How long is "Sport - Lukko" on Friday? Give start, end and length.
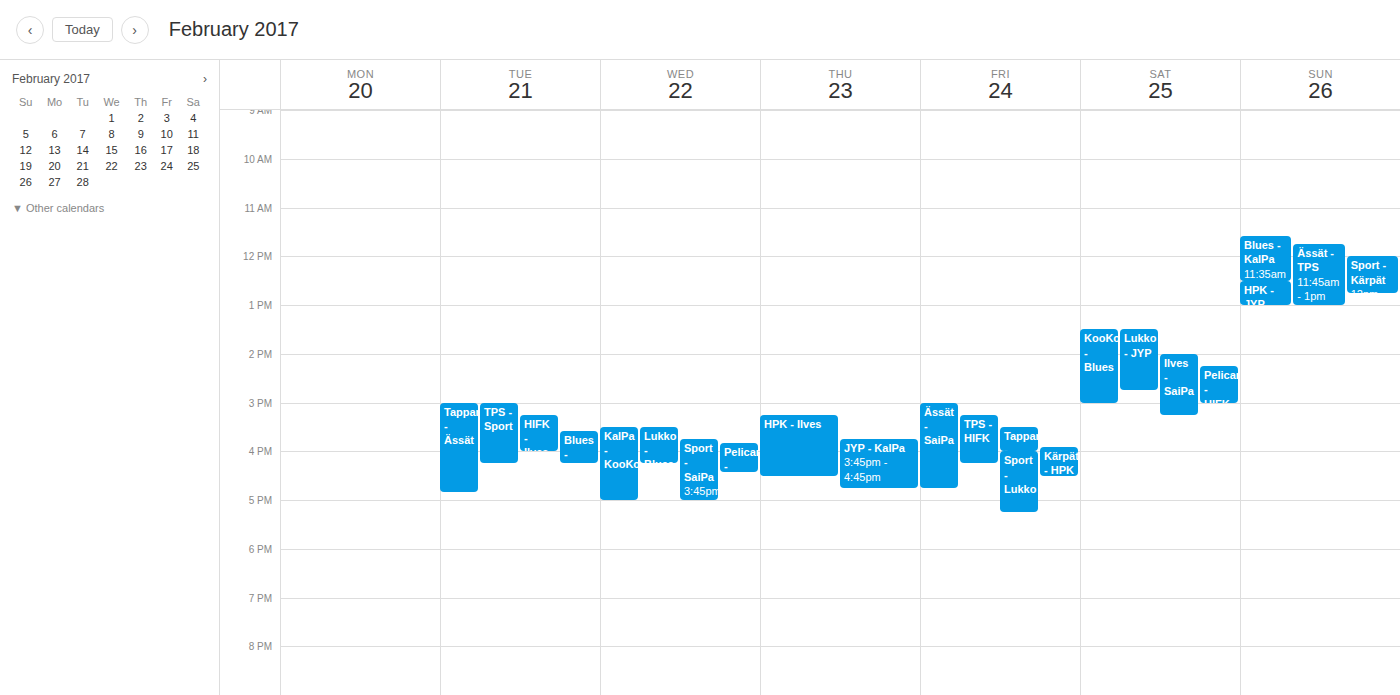
4:00 PM to 5:15 PM, 1 hour 15 minutes